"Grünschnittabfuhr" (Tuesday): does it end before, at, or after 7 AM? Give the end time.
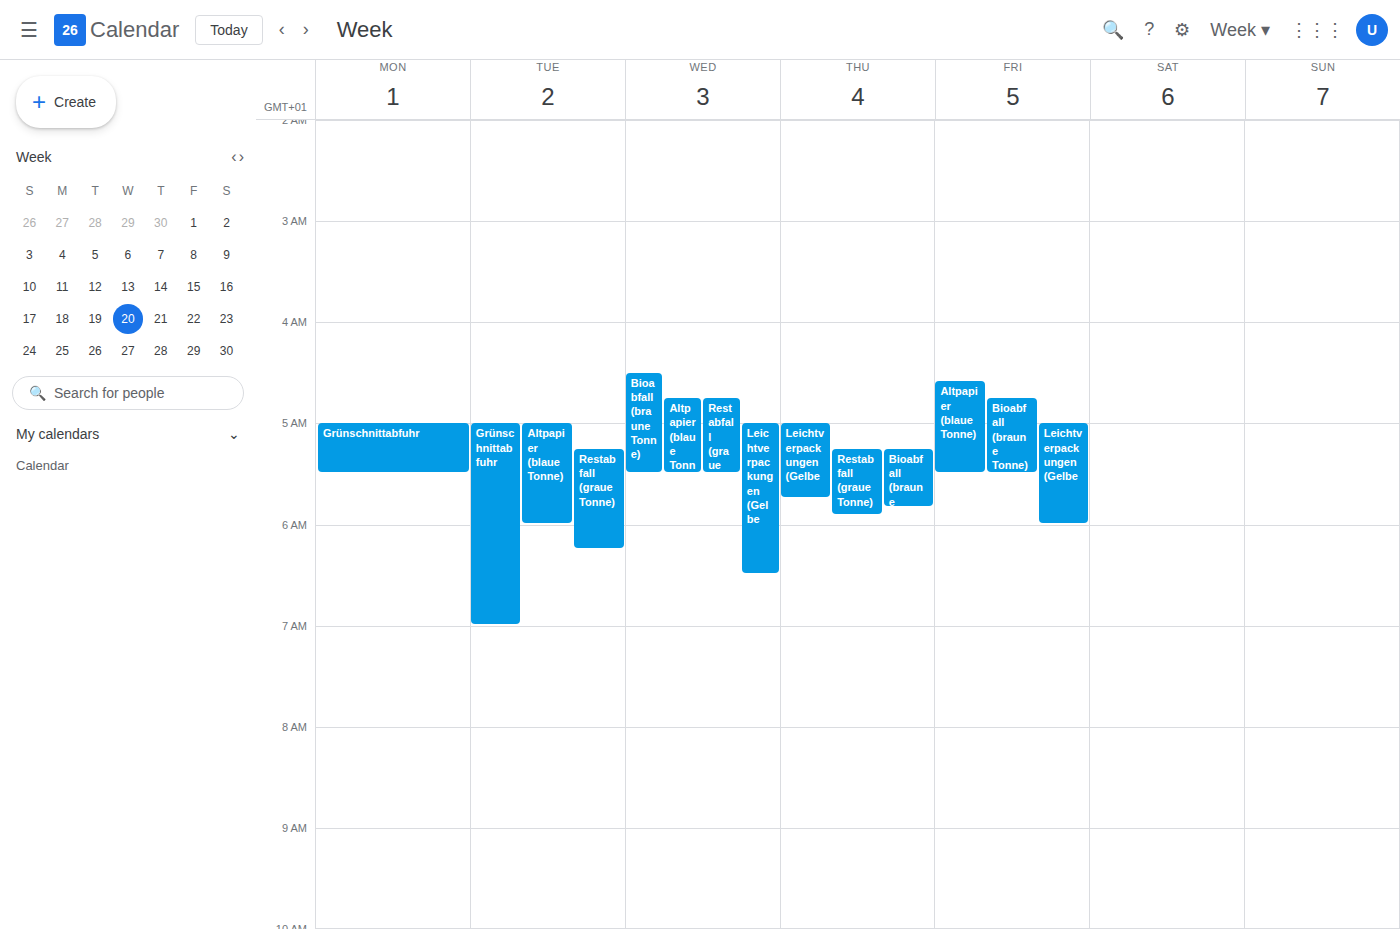
7:00 AM -- exactly at 7 AM, on the 7 AM line.